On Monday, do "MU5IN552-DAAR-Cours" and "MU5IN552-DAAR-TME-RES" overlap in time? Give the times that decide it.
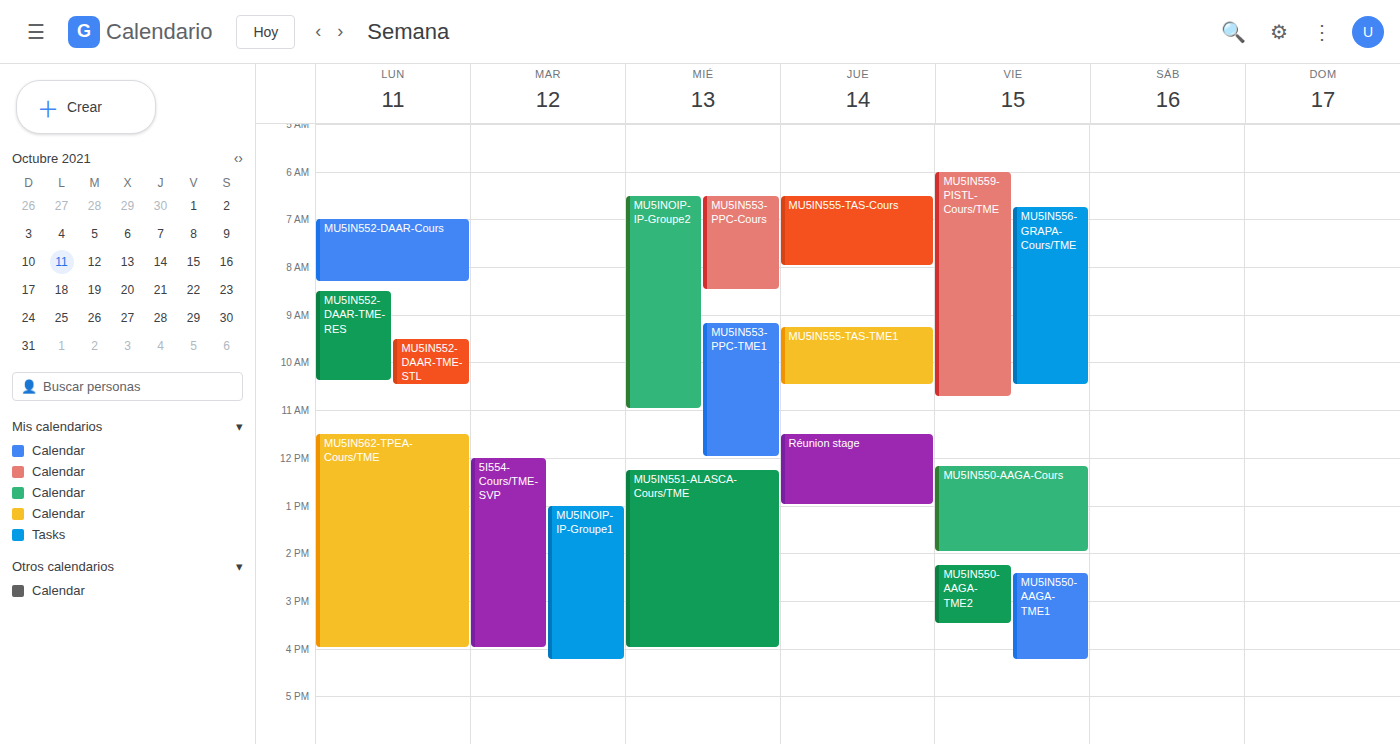
"MU5IN552-DAAR-Cours" ends at 8:20 AM and "MU5IN552-DAAR-TME-RES" starts at 8:30 AM -- no overlap.